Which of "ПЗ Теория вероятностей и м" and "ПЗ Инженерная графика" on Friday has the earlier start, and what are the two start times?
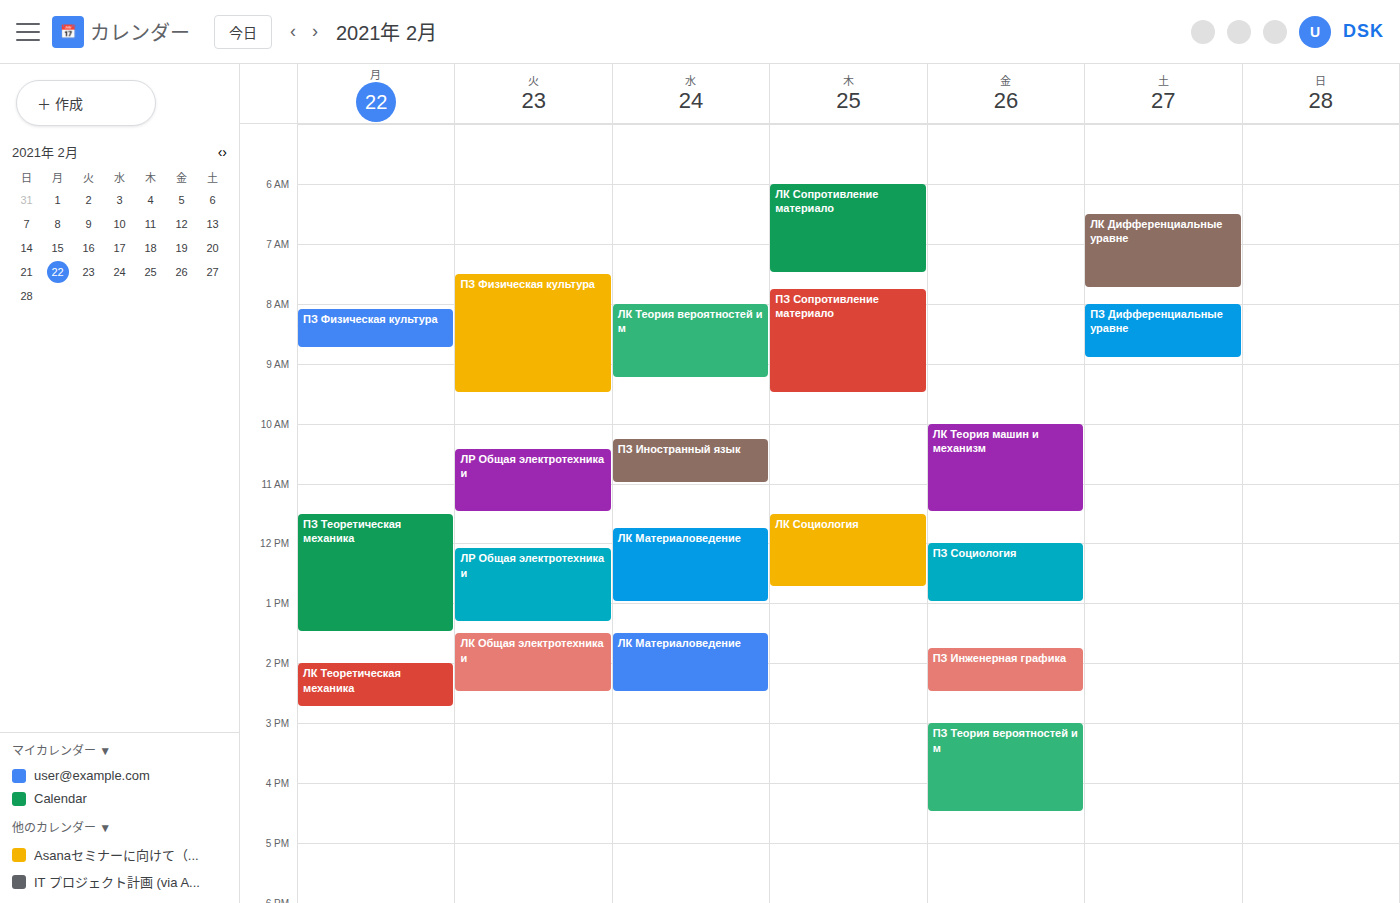
"ПЗ Инженерная графика" 1:45 PM; "ПЗ Теория вероятностей и м" 3:00 PM.